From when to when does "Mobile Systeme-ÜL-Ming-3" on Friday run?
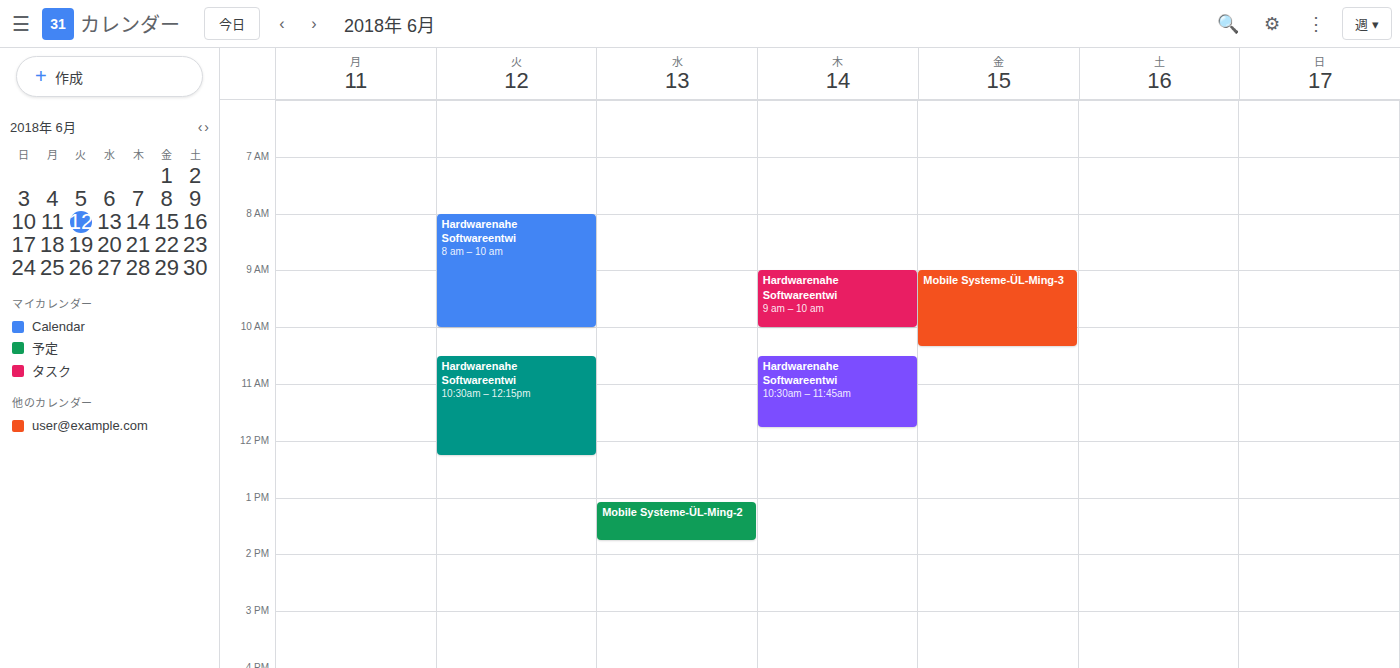
09:00 to 10:20